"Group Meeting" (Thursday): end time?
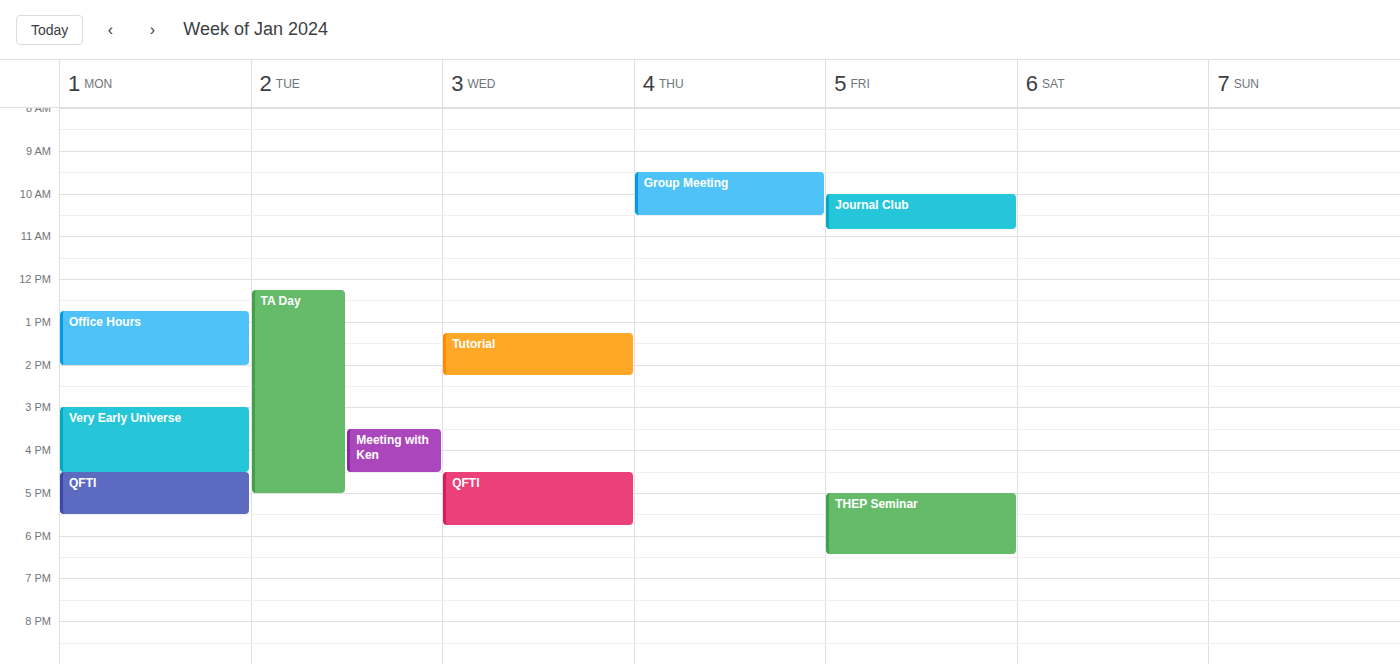
10:30 AM